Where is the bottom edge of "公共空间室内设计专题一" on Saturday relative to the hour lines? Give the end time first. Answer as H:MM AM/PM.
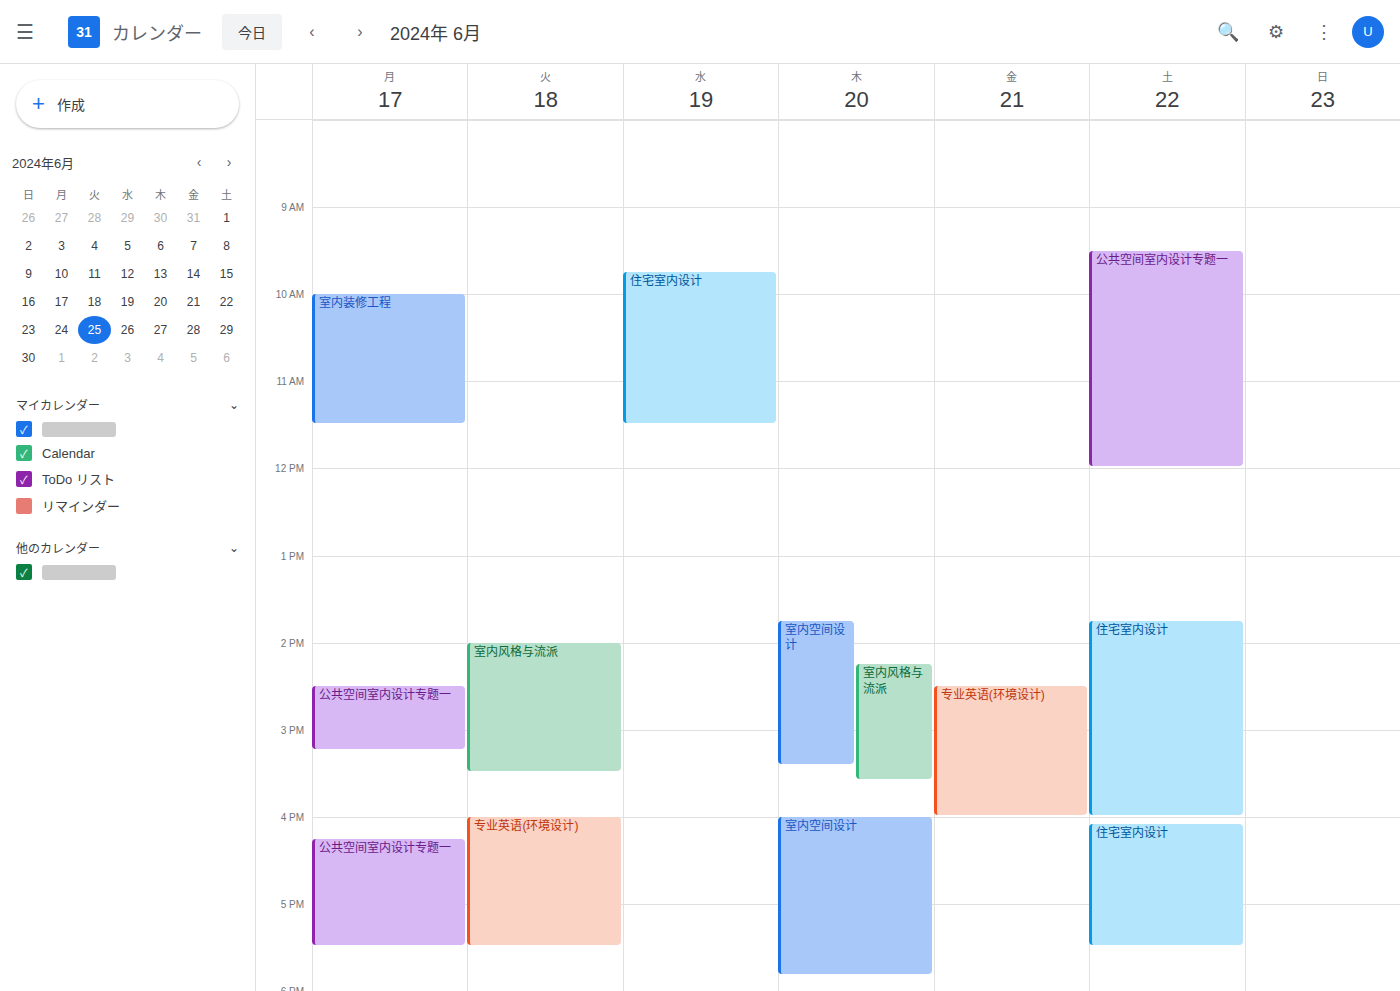
12:00 PM -- exactly on the 12 PM line.